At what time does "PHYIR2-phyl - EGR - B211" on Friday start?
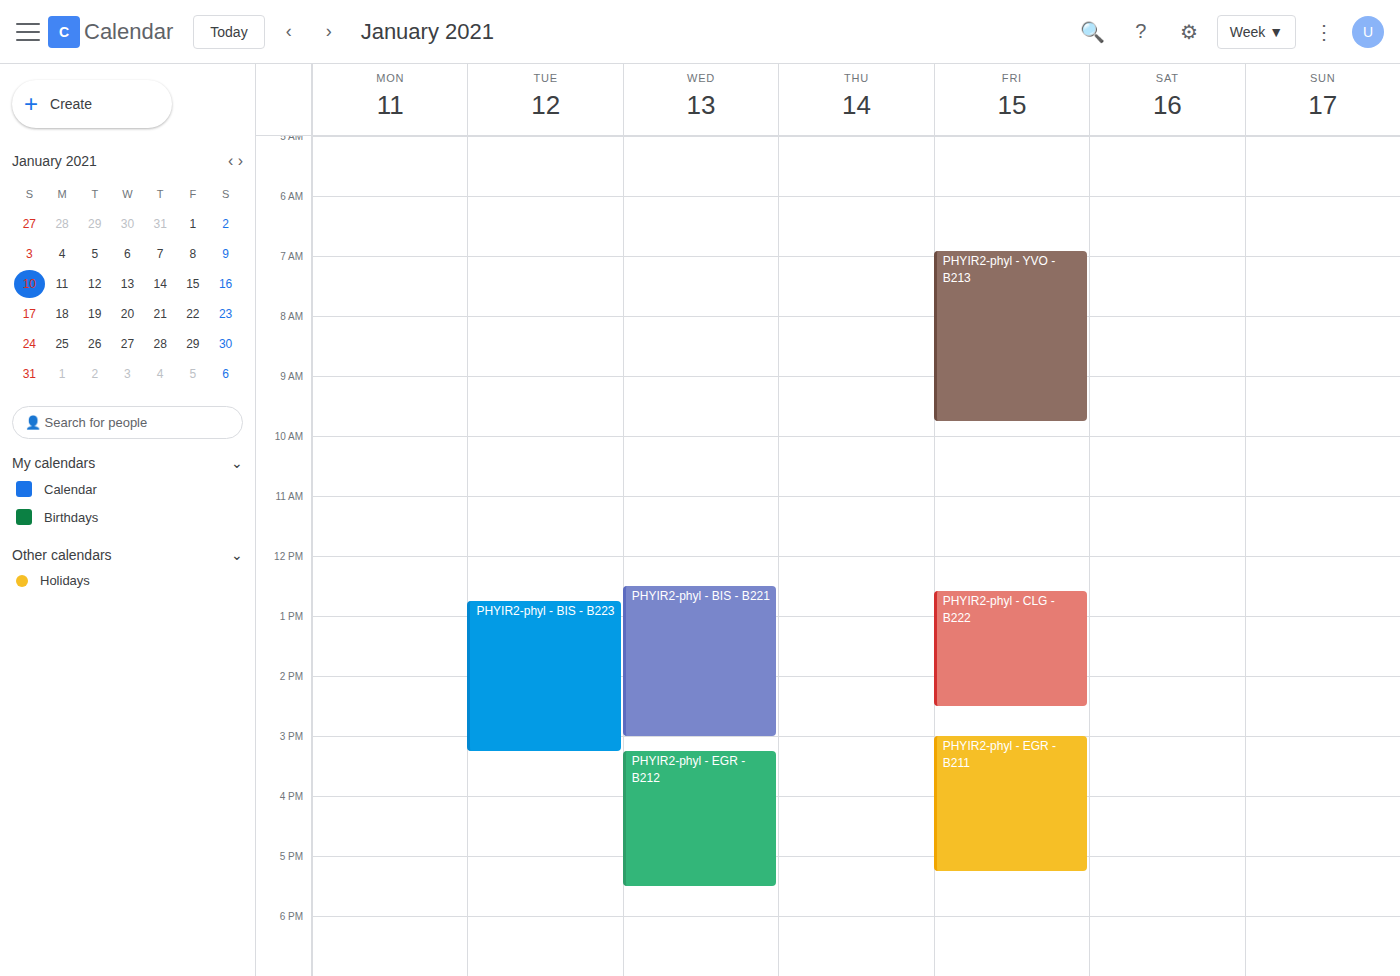
3:00 PM